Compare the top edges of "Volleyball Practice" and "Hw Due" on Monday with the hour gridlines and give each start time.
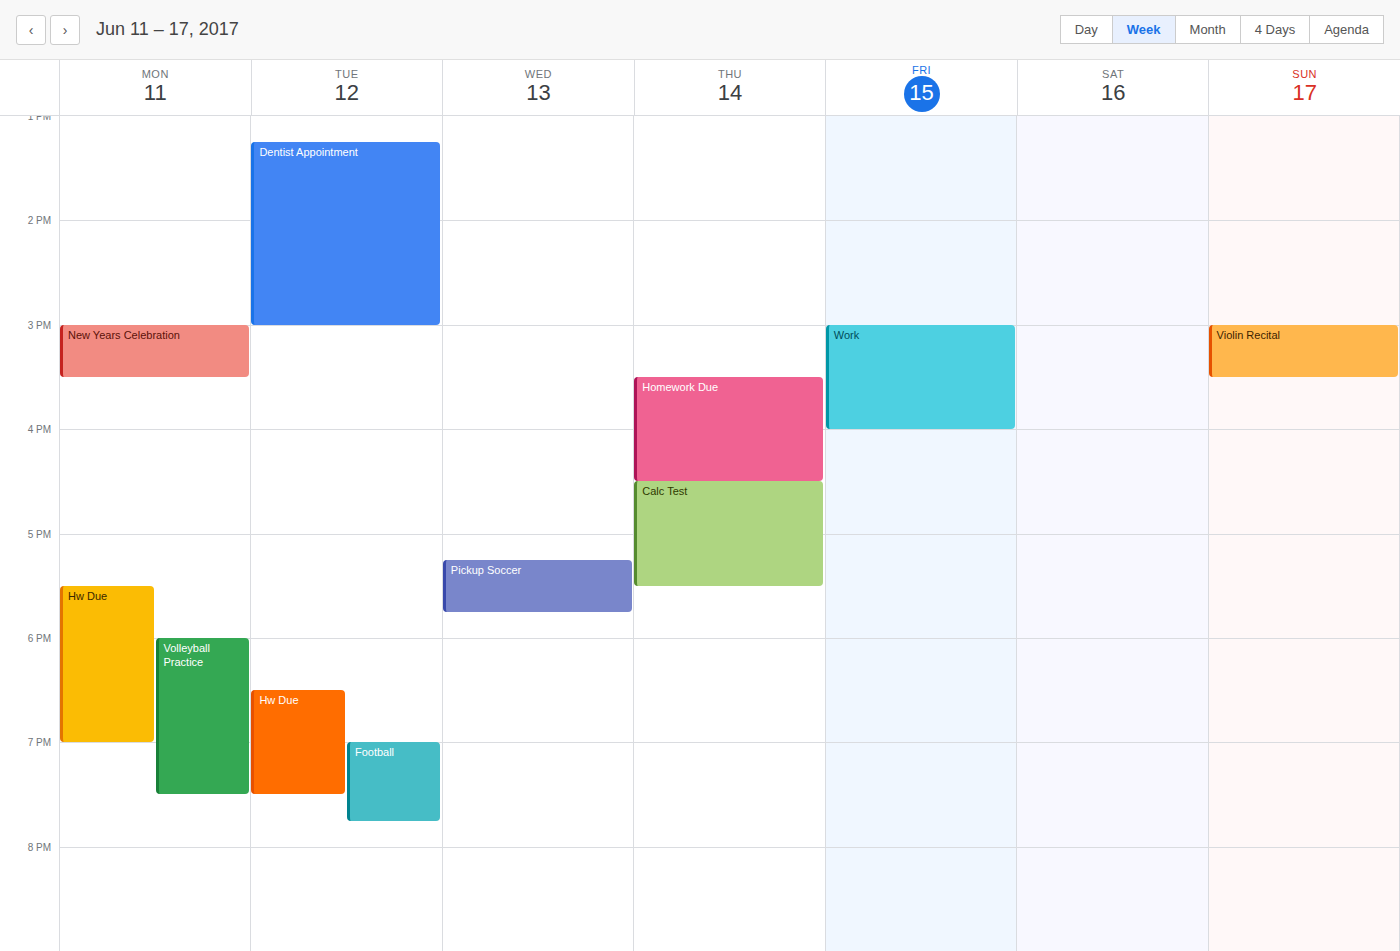
"Volleyball Practice": 6:00 PM, exactly on the 6 PM line. "Hw Due": 5:30 PM, halfway between the 5 PM and 6 PM lines.